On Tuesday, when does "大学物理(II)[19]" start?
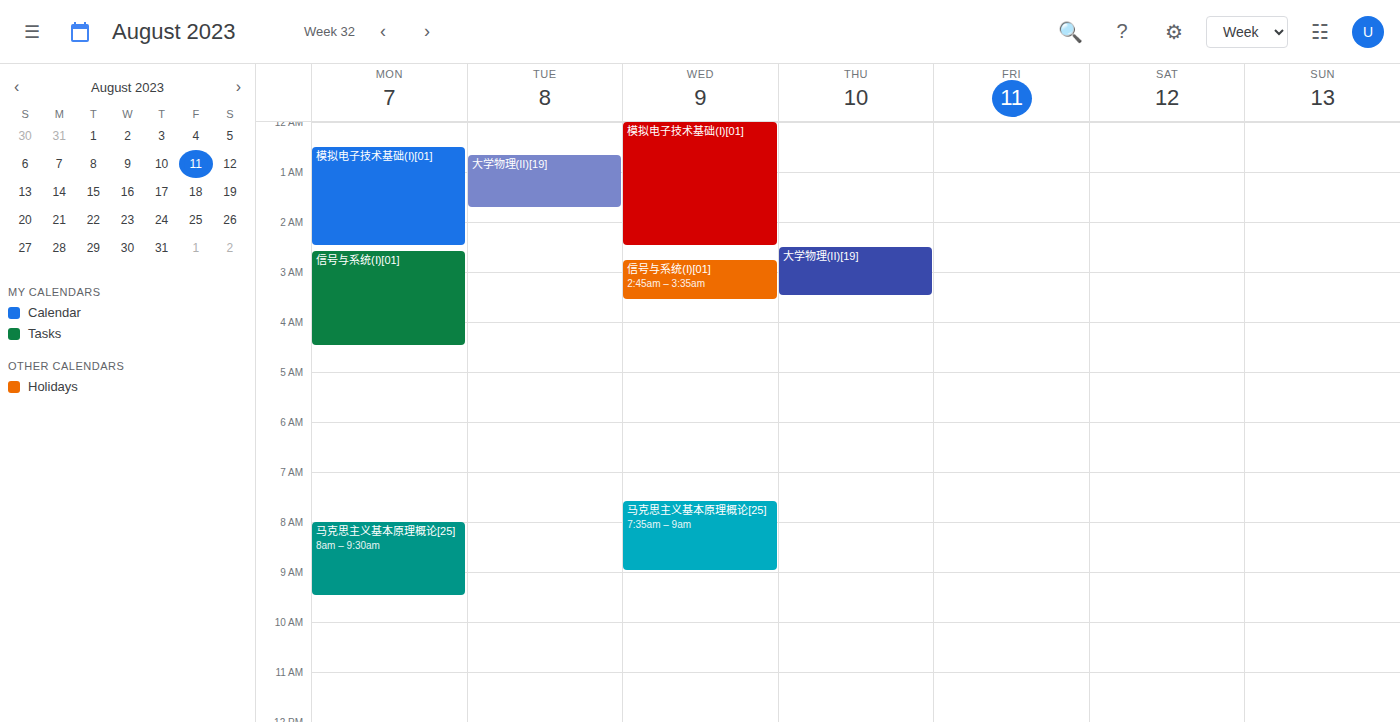
12:40 AM